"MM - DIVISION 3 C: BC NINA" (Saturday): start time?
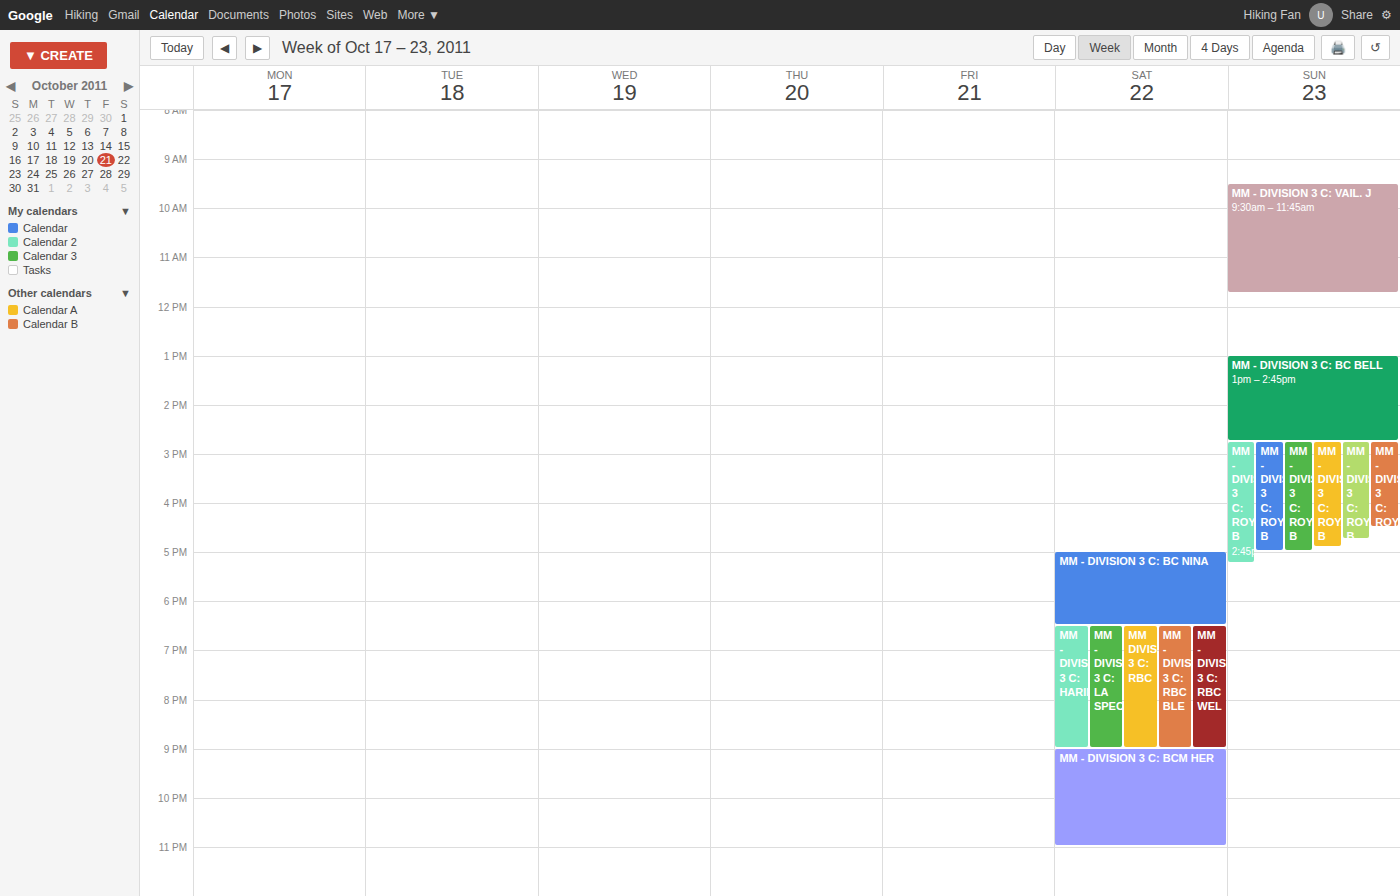
17:00